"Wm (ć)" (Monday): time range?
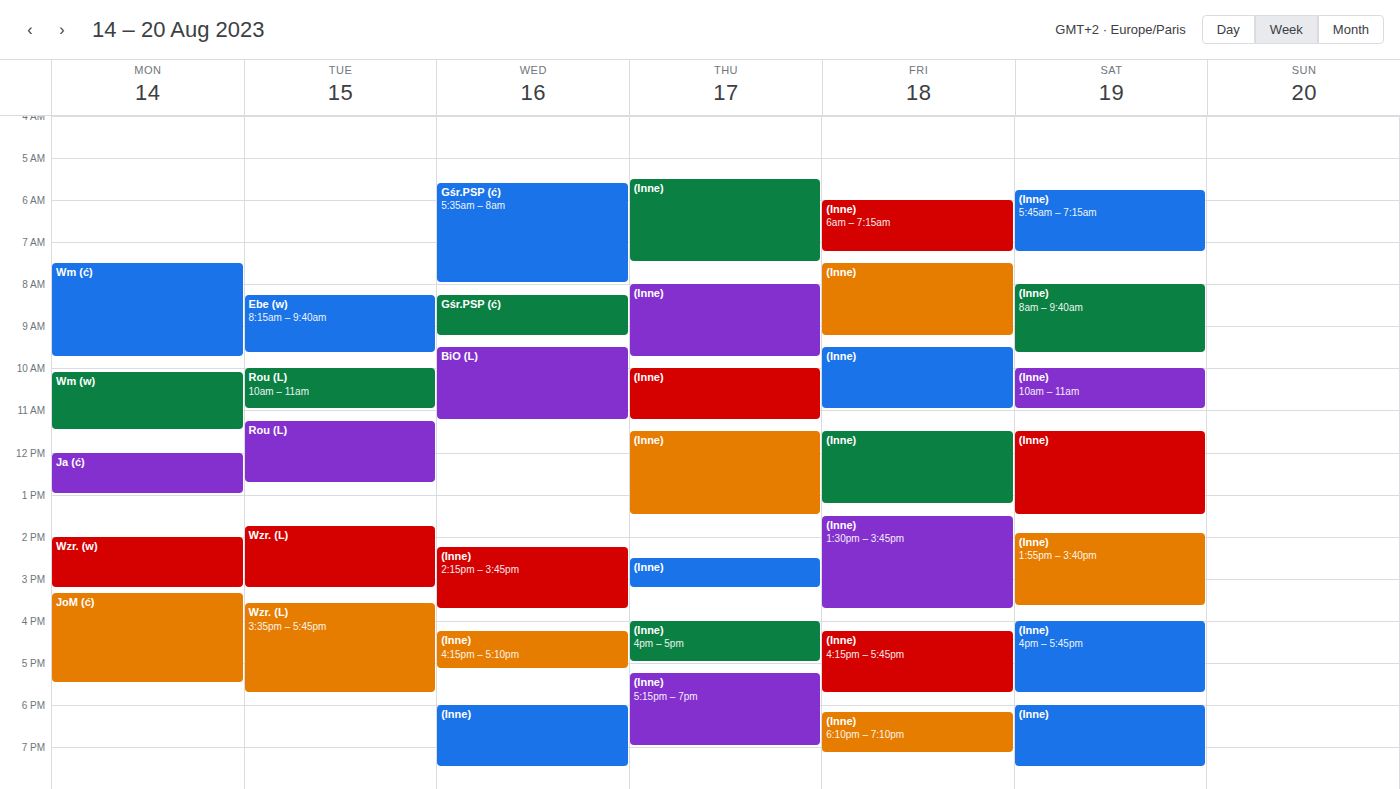
7:30 AM to 9:45 AM